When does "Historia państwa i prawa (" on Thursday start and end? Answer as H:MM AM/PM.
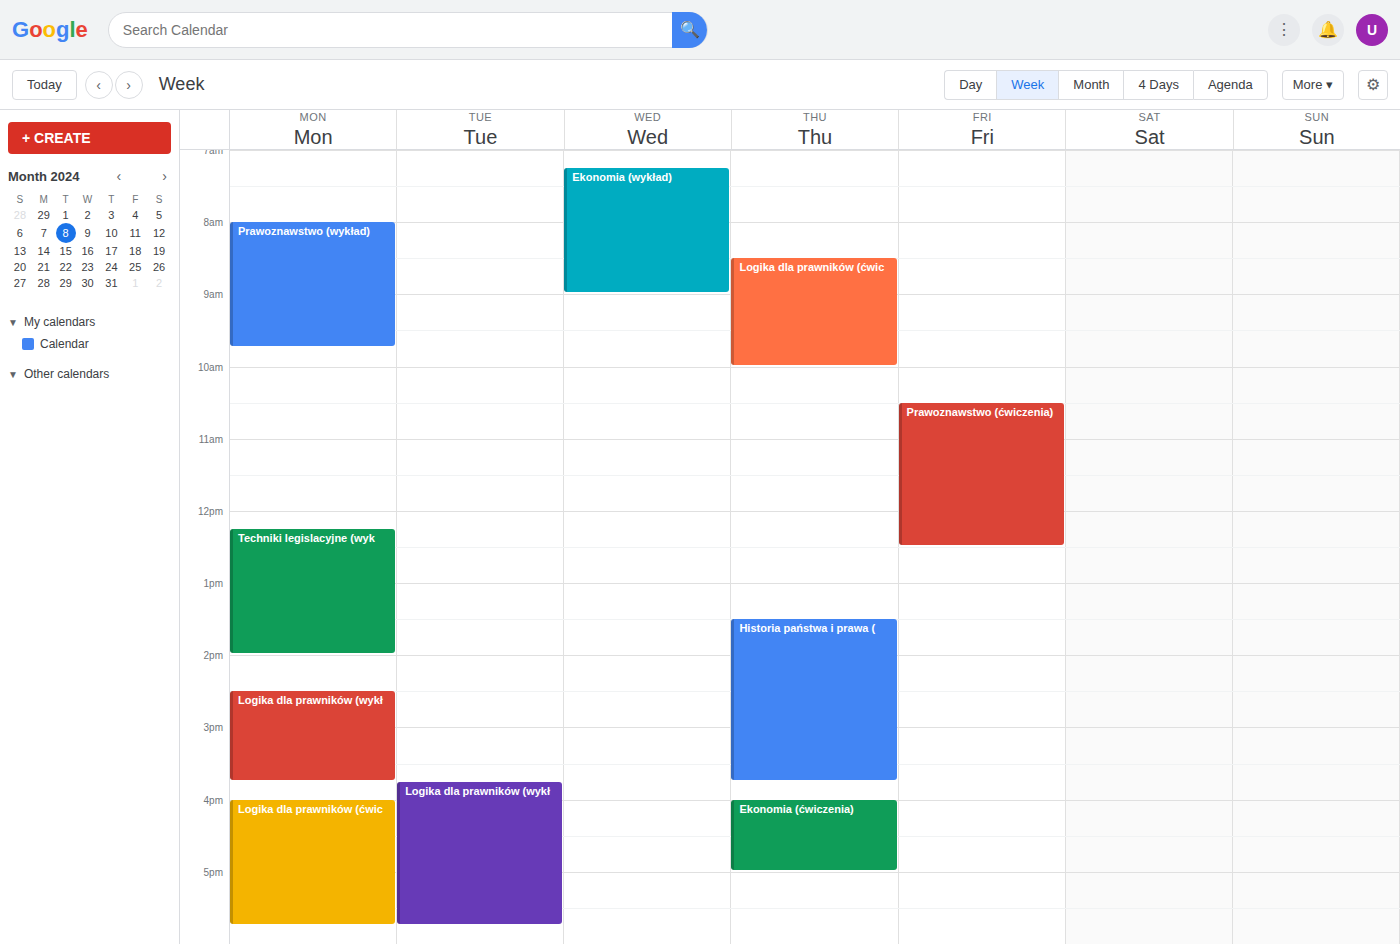
1:30 PM to 3:45 PM